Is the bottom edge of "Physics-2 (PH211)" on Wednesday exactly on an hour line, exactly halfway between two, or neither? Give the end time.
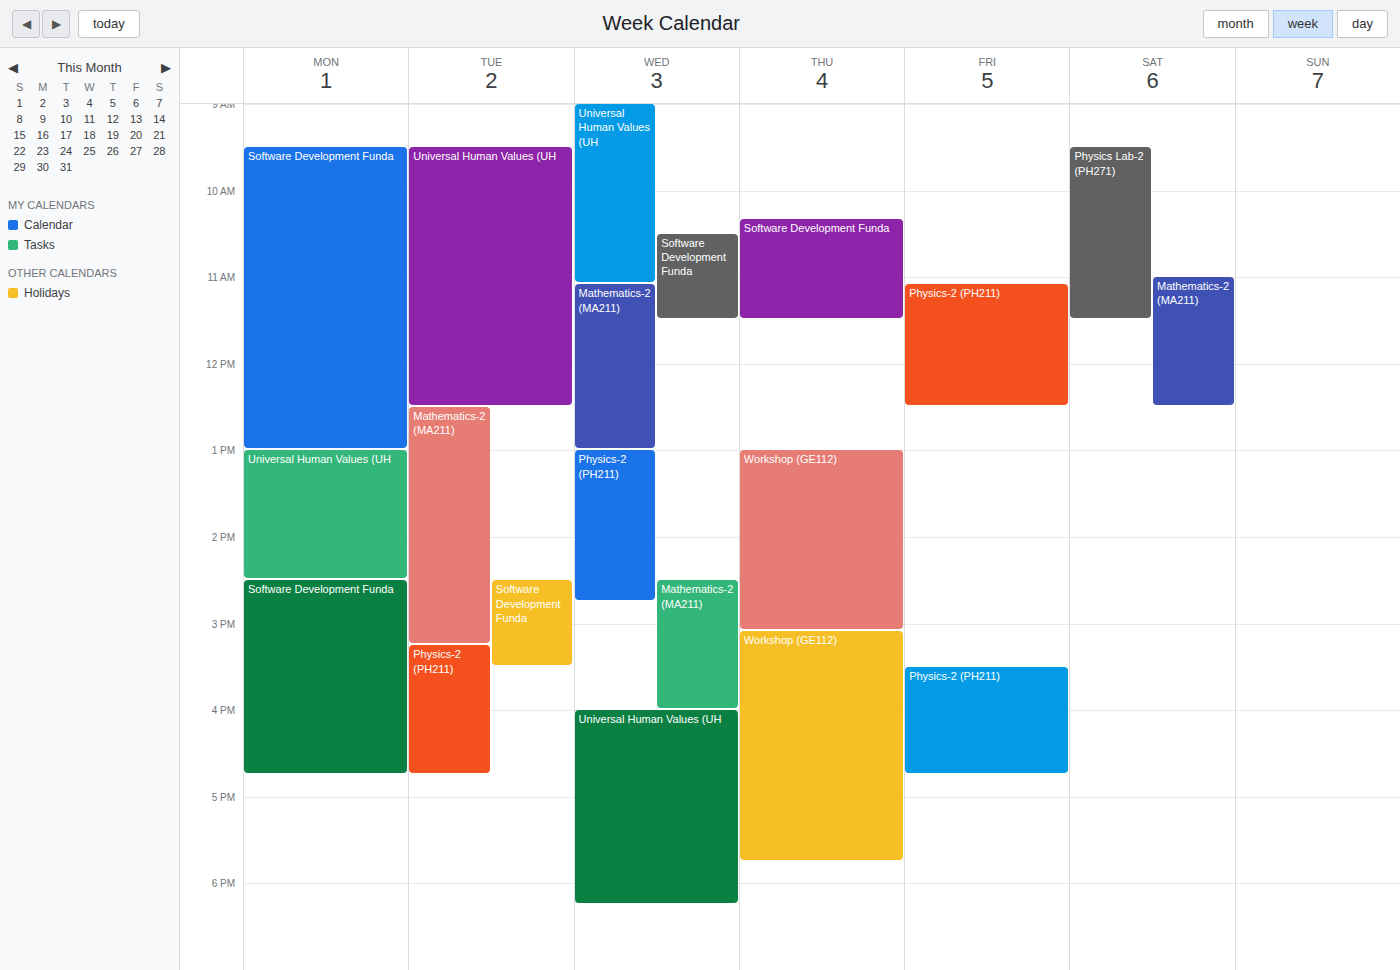
2:45 PM -- neither: three quarters of the way from the 2 PM line to the 3 PM line.